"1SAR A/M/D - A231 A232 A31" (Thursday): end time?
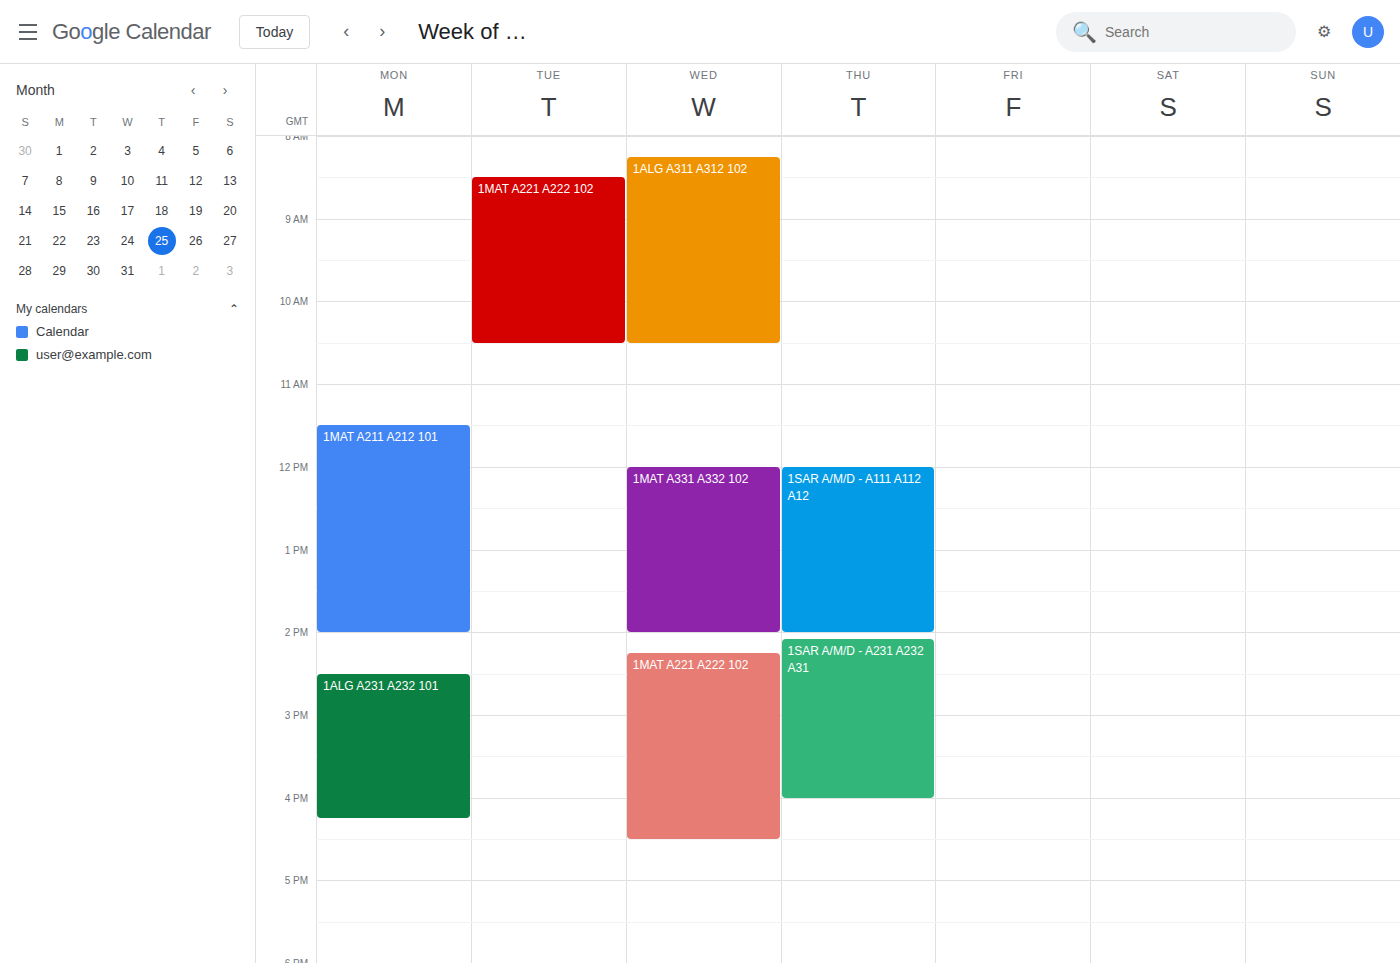
4:00 PM